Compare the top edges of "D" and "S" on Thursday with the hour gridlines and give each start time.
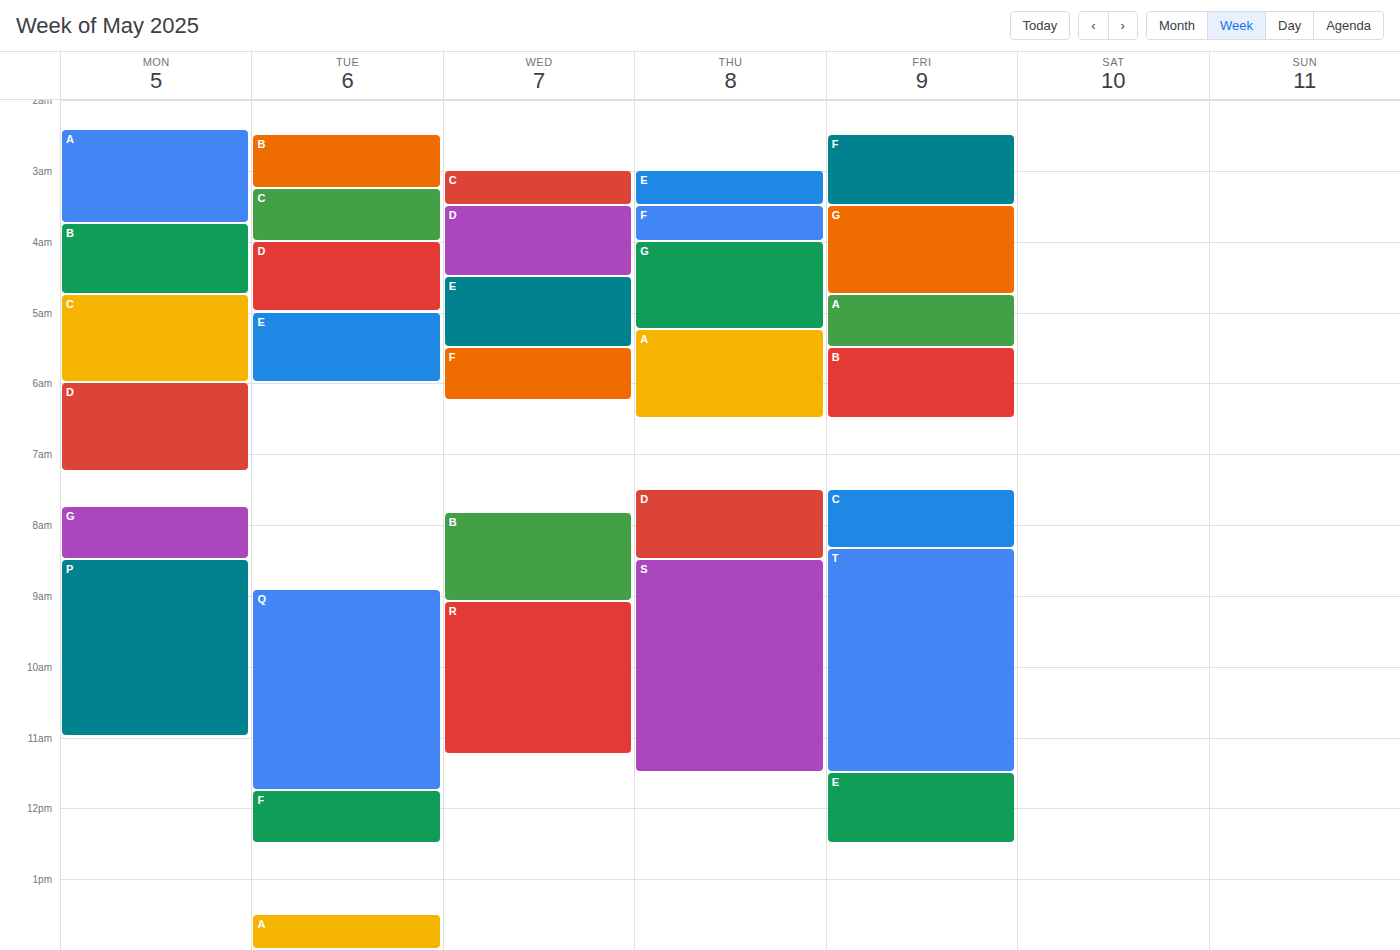
"D": 7:30 AM, halfway between the 7 AM and 8 AM lines. "S": 8:30 AM, halfway between the 8 AM and 9 AM lines.